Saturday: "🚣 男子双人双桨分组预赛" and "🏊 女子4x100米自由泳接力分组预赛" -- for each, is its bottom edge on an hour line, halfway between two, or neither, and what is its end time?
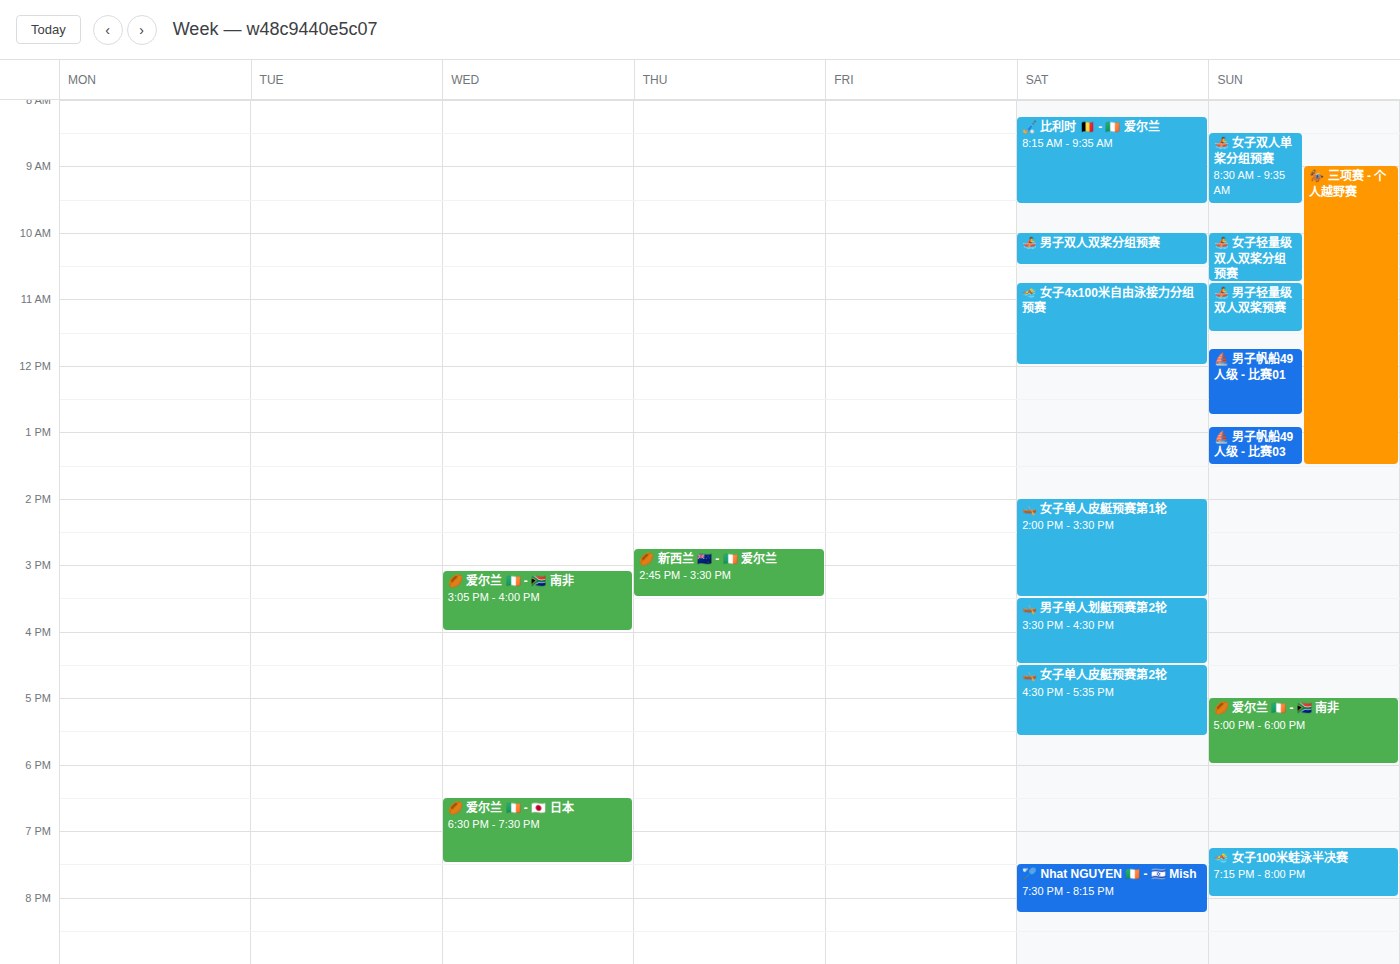
"🚣 男子双人双桨分组预赛": 10:30 AM, halfway between the 10 AM and 11 AM lines. "🏊 女子4x100米自由泳接力分组预赛": 12:00 PM, exactly on the 12 PM line.